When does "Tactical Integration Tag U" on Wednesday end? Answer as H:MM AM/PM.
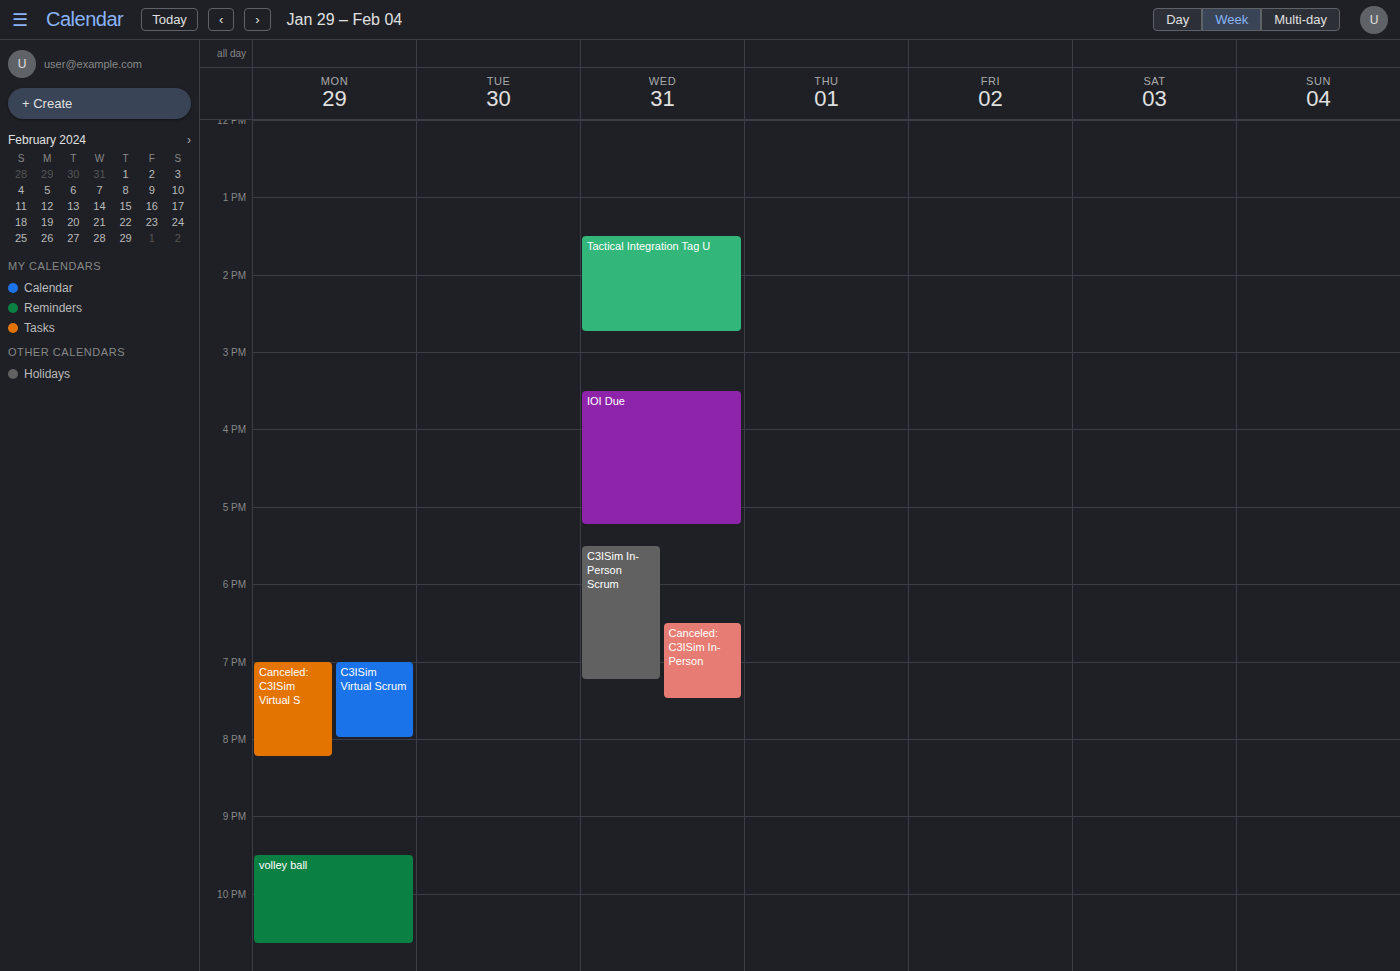
2:45 PM